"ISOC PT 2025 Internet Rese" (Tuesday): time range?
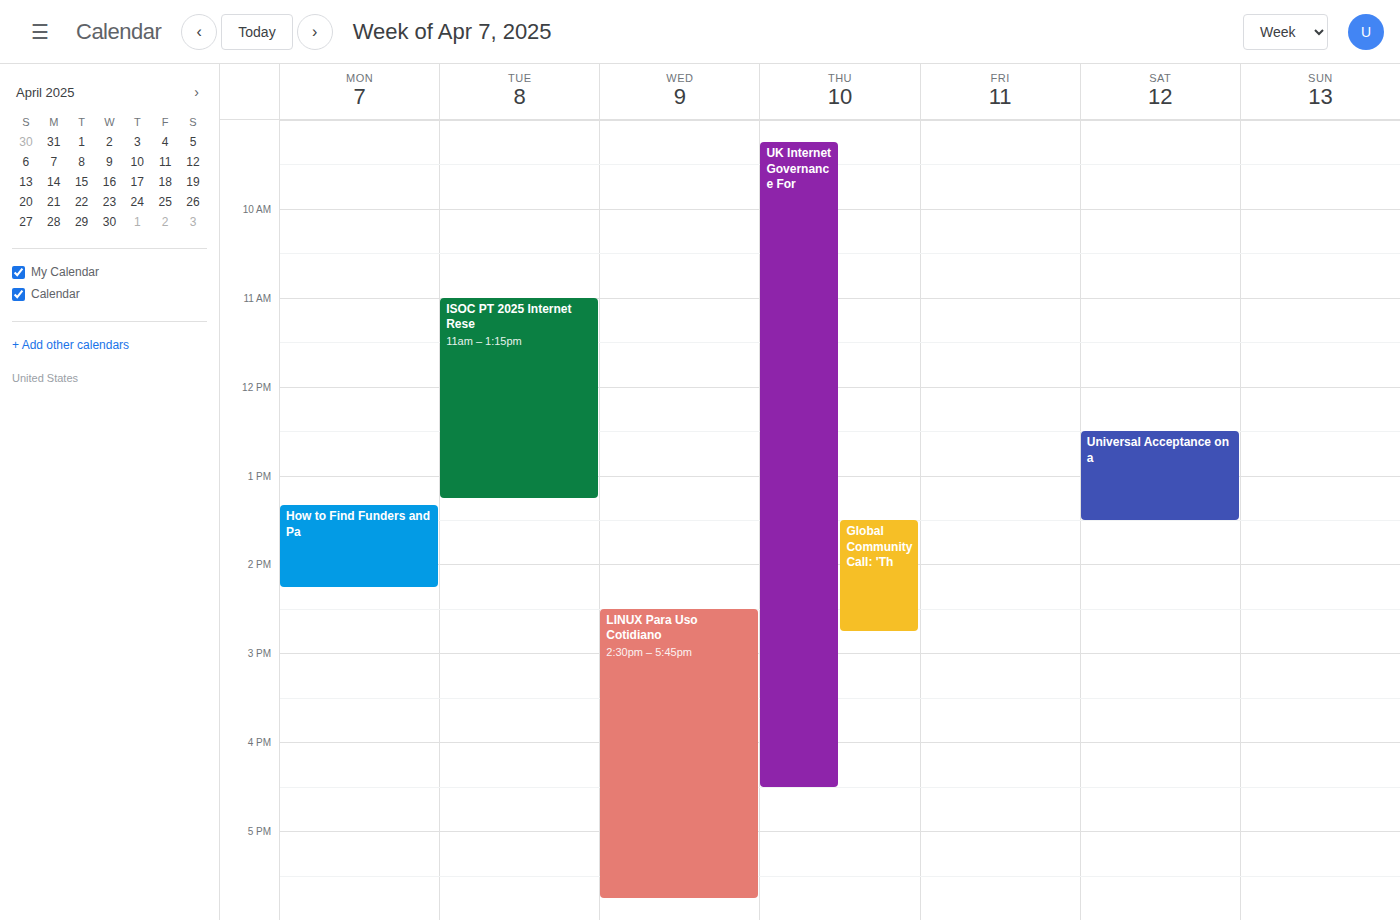
11:00 AM to 1:15 PM